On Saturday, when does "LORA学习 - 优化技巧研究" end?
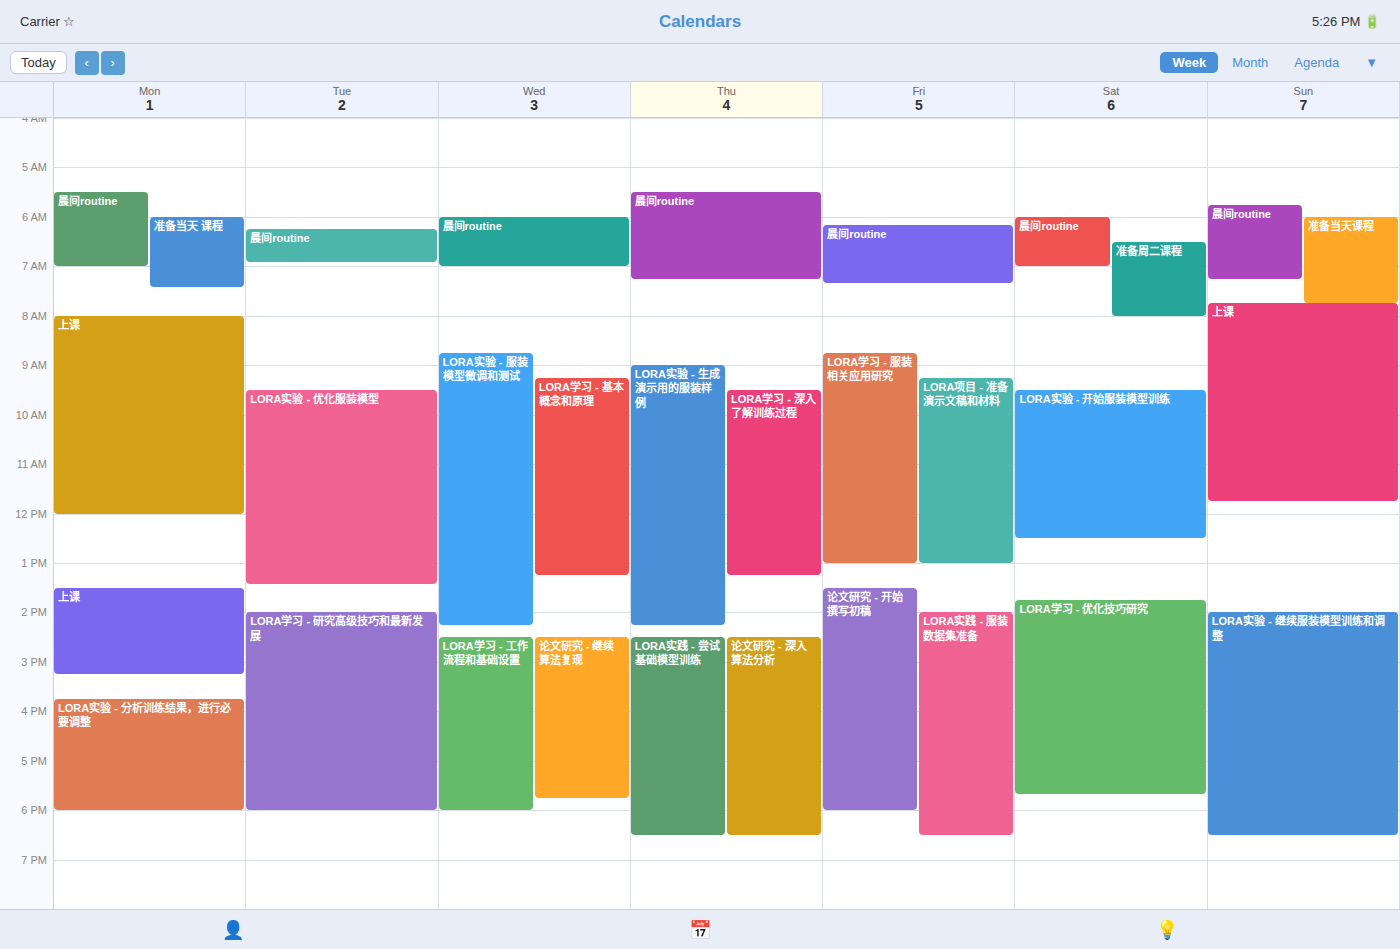
5:40 PM